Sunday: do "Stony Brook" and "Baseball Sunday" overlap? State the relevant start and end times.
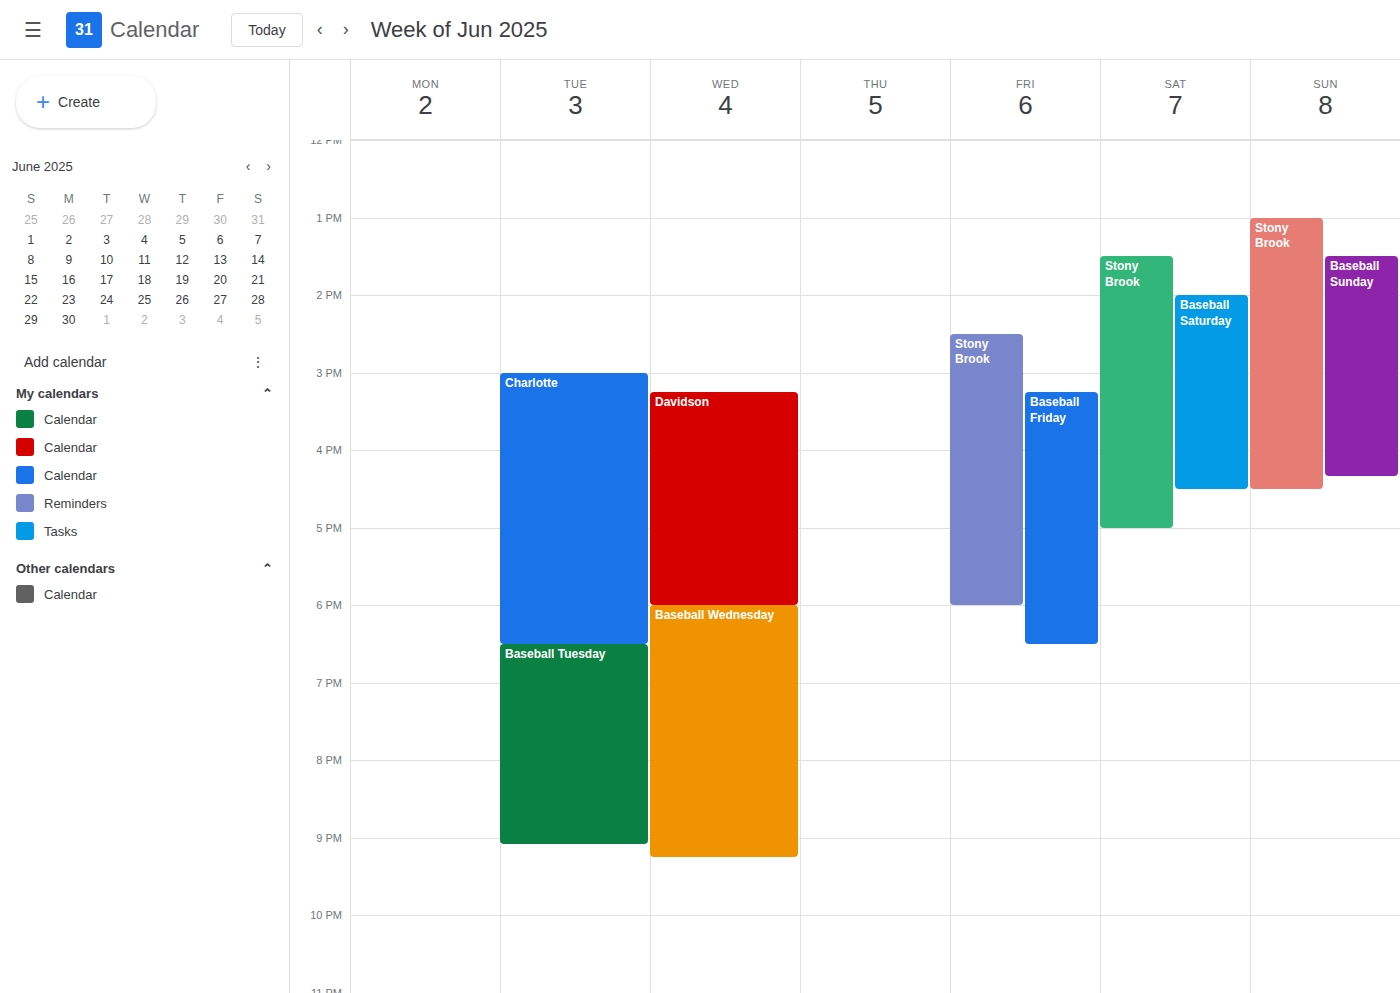
"Baseball Sunday" runs 1:30 PM to 4:20 PM, inside "Stony Brook" -- they overlap.